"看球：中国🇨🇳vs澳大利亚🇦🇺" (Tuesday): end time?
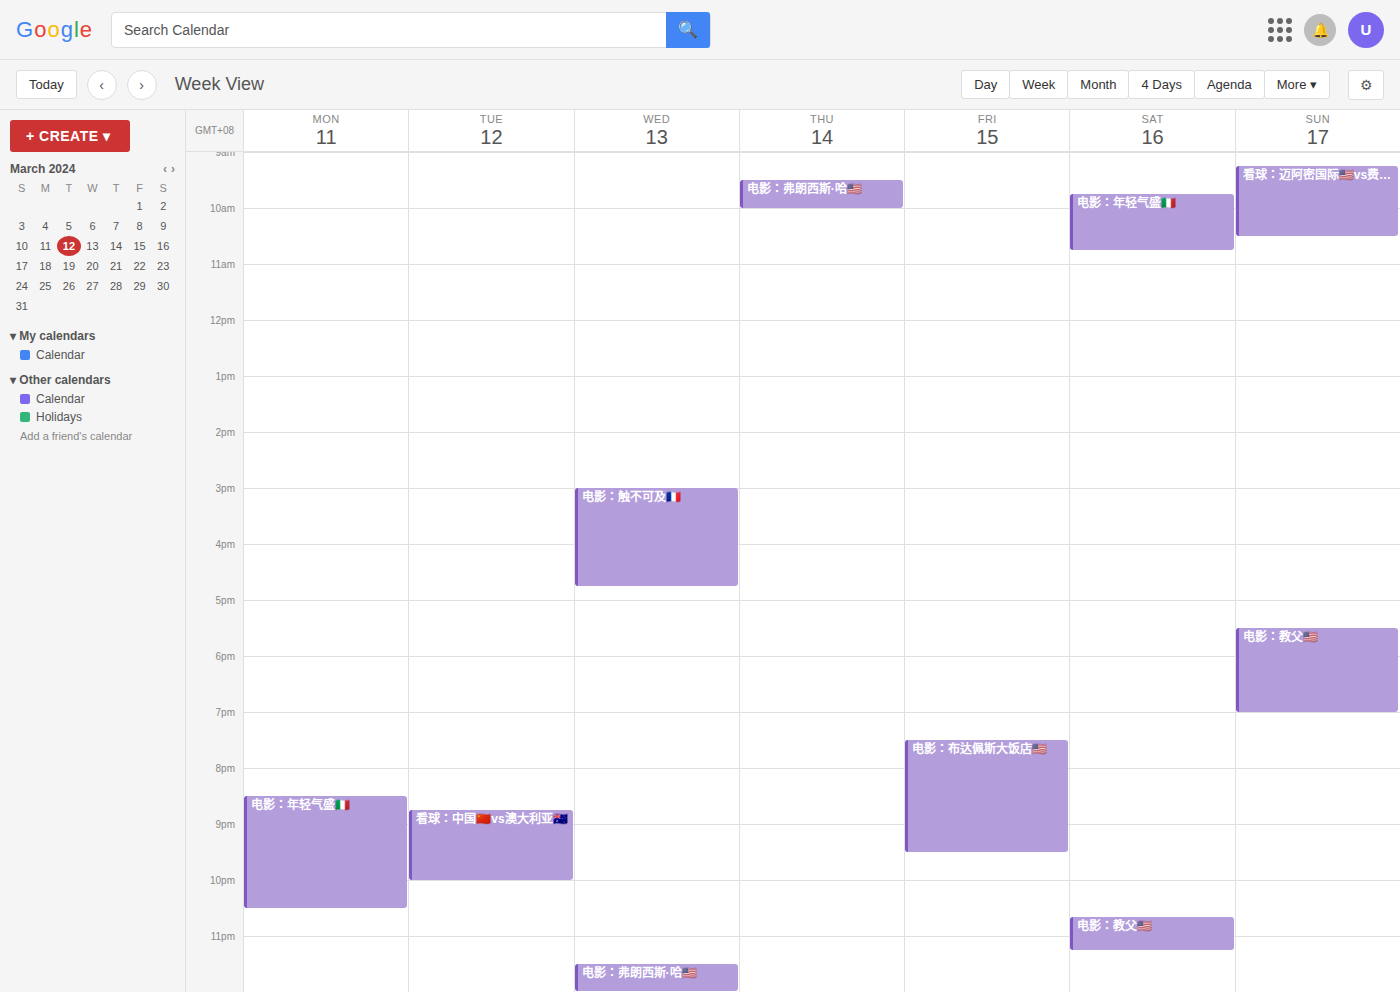
10:00 PM